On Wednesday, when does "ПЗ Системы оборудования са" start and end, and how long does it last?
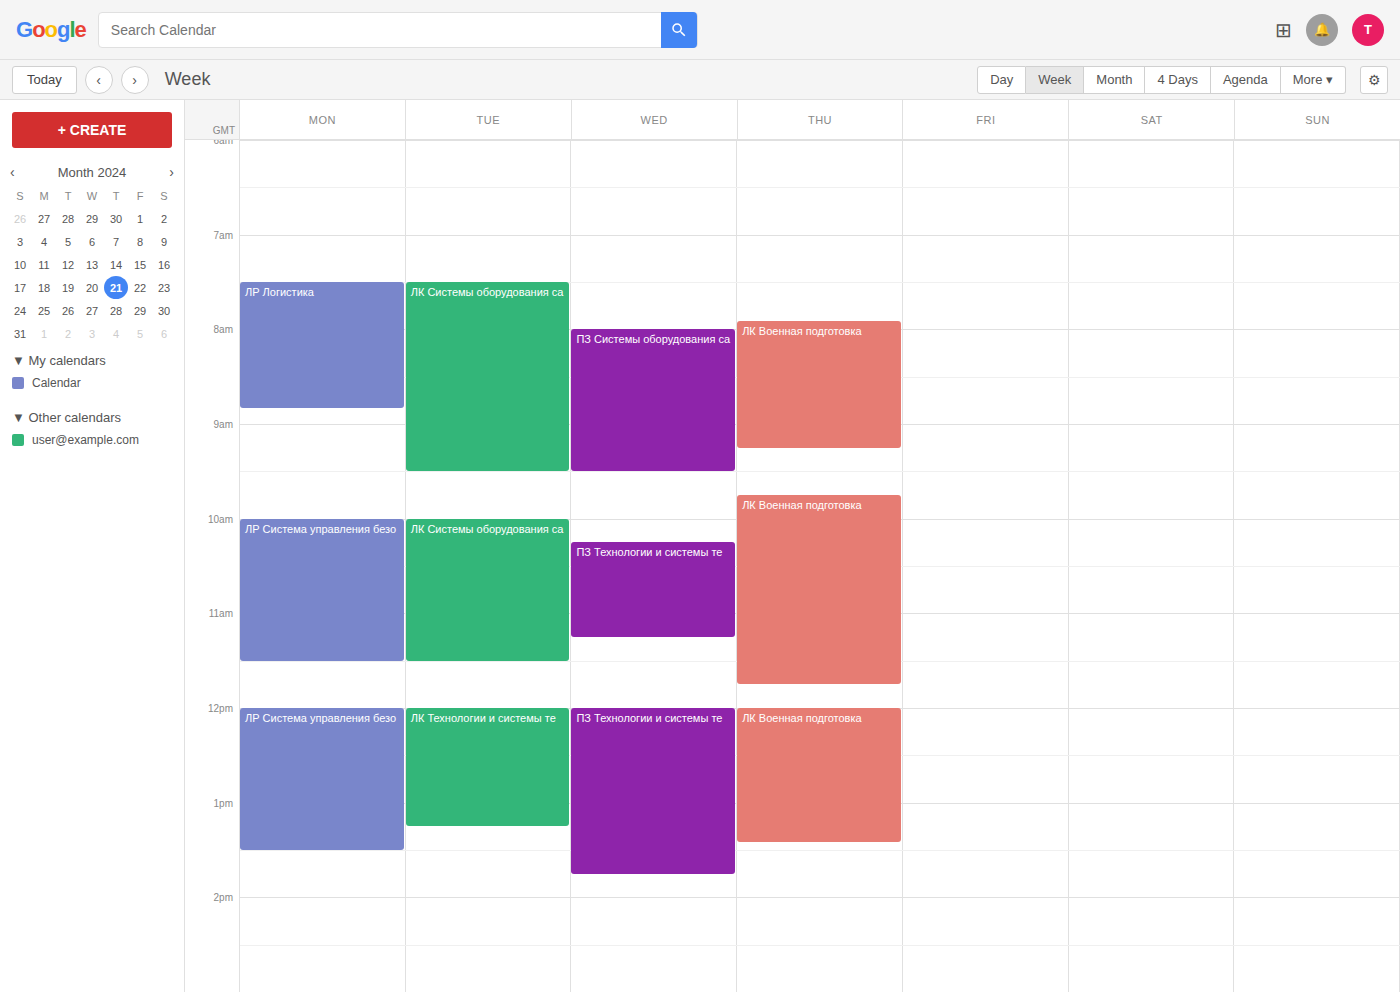
08:00 to 09:30, 1 hour 30 minutes